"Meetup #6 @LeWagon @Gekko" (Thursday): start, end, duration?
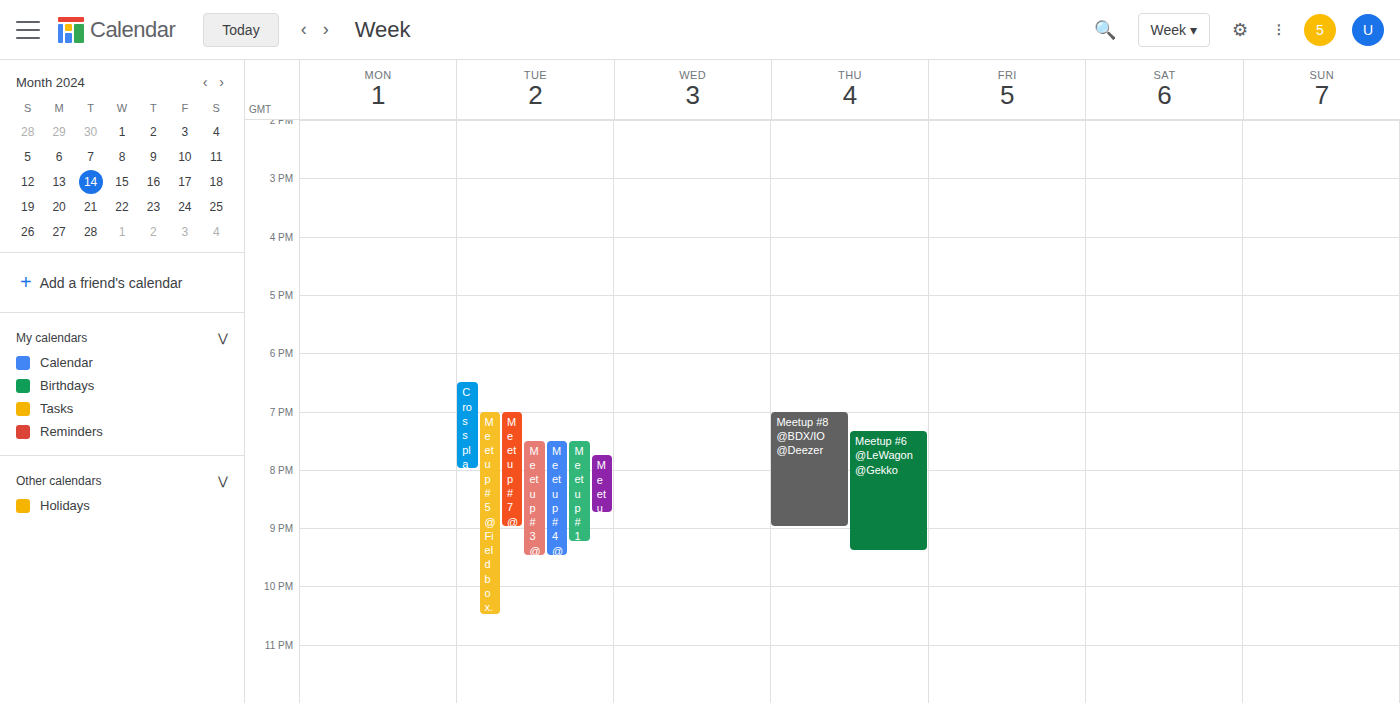
7:20 PM to 9:25 PM, 2 hours 5 minutes